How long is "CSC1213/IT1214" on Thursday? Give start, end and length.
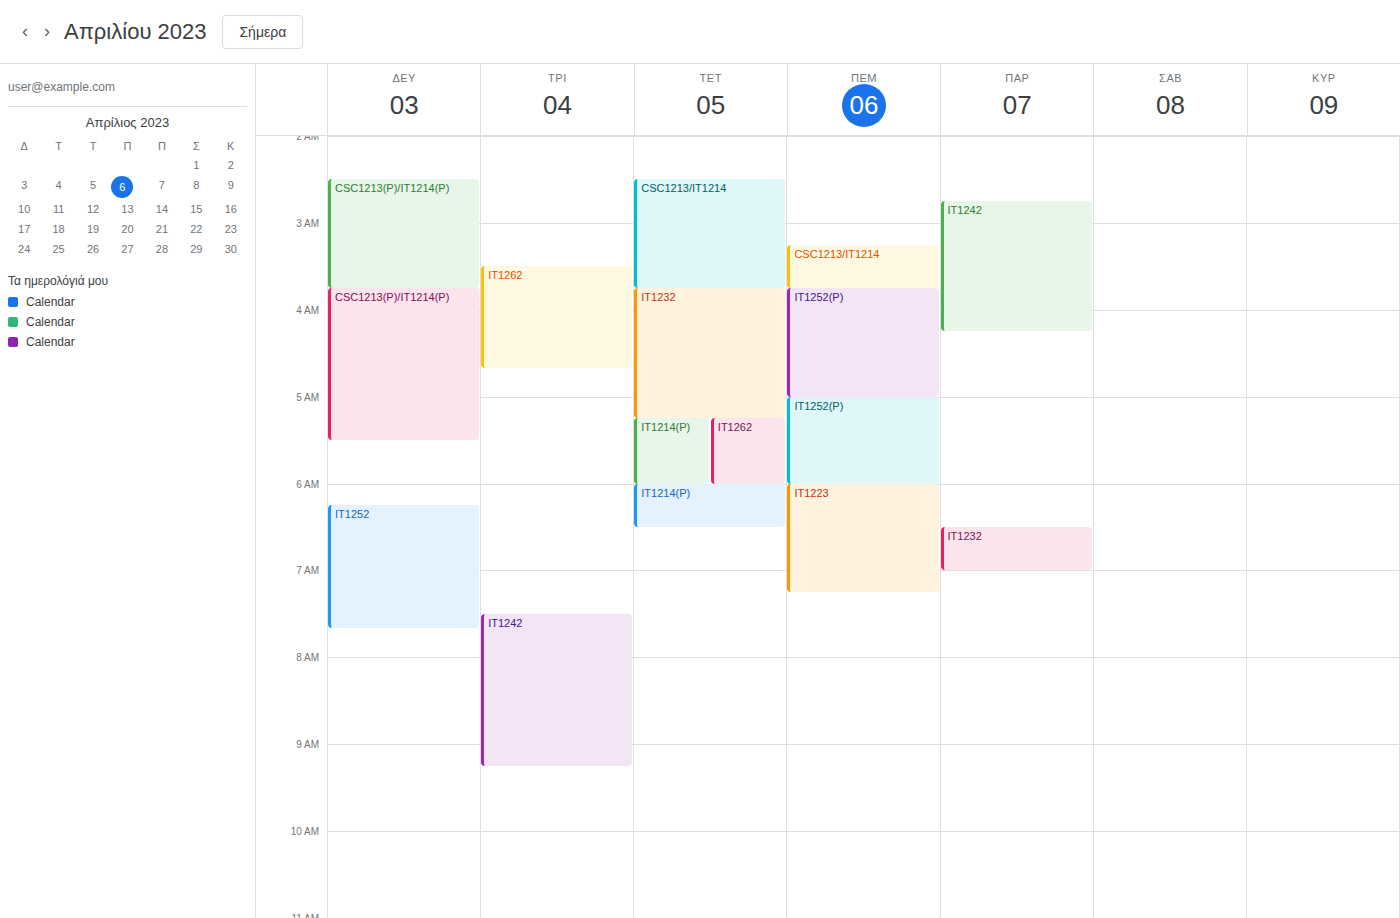
3:15 AM to 3:45 AM, 30 minutes